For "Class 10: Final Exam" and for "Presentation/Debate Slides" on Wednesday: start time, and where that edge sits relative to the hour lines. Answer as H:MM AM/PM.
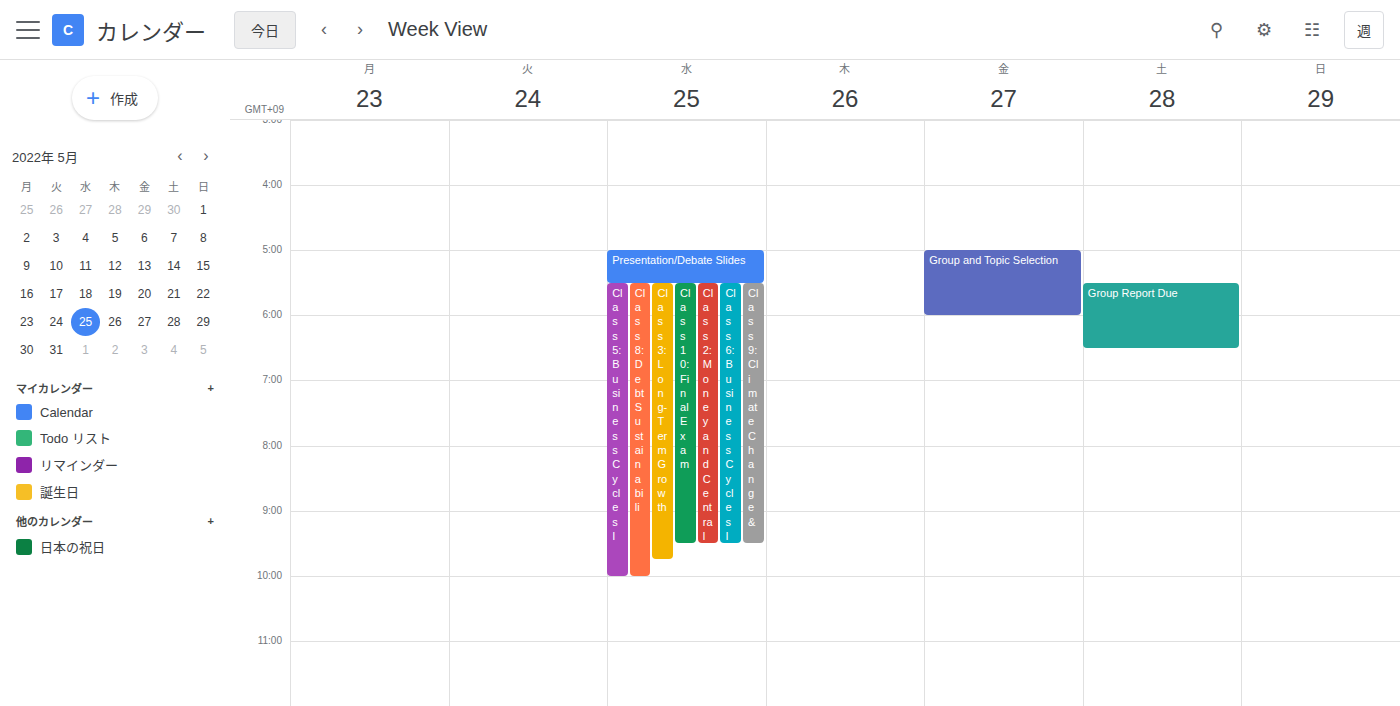
"Class 10: Final Exam": 5:30 PM, halfway between the 5 PM and 6 PM lines. "Presentation/Debate Slides": 5:00 PM, exactly on the 5 PM line.